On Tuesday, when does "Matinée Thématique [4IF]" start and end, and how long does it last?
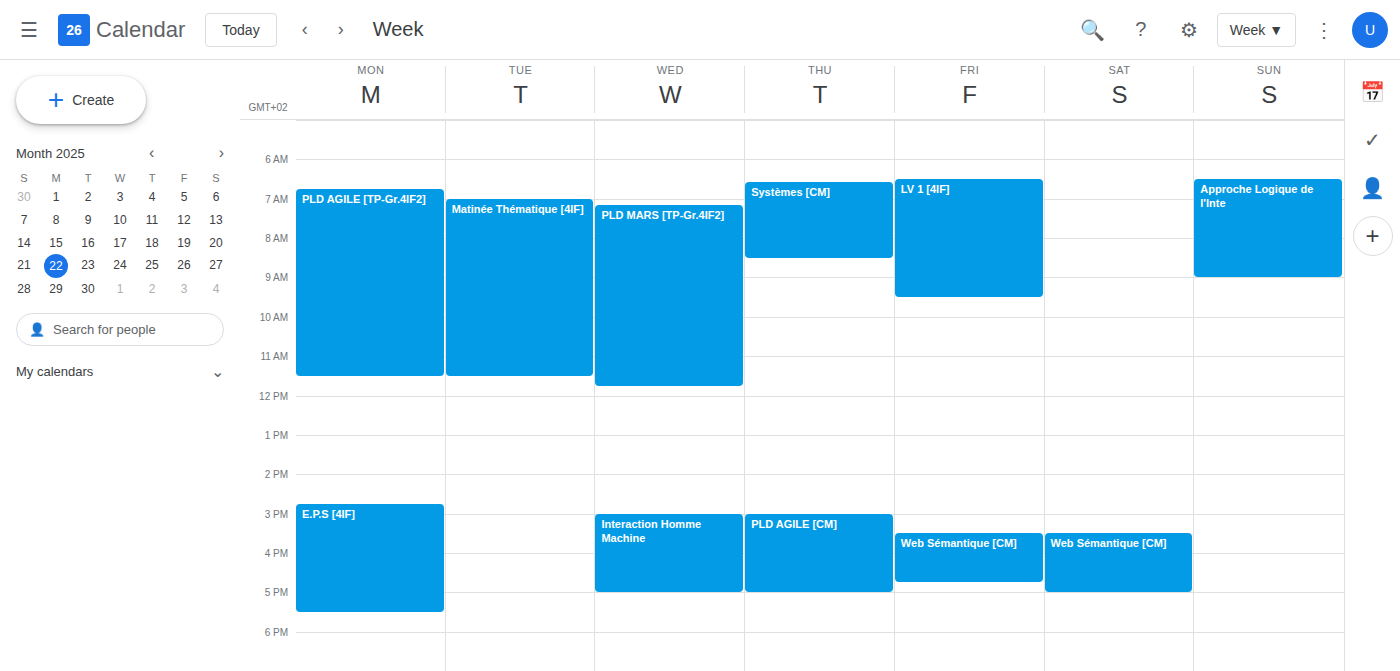
7:00 AM to 11:30 AM, 4 hours 30 minutes